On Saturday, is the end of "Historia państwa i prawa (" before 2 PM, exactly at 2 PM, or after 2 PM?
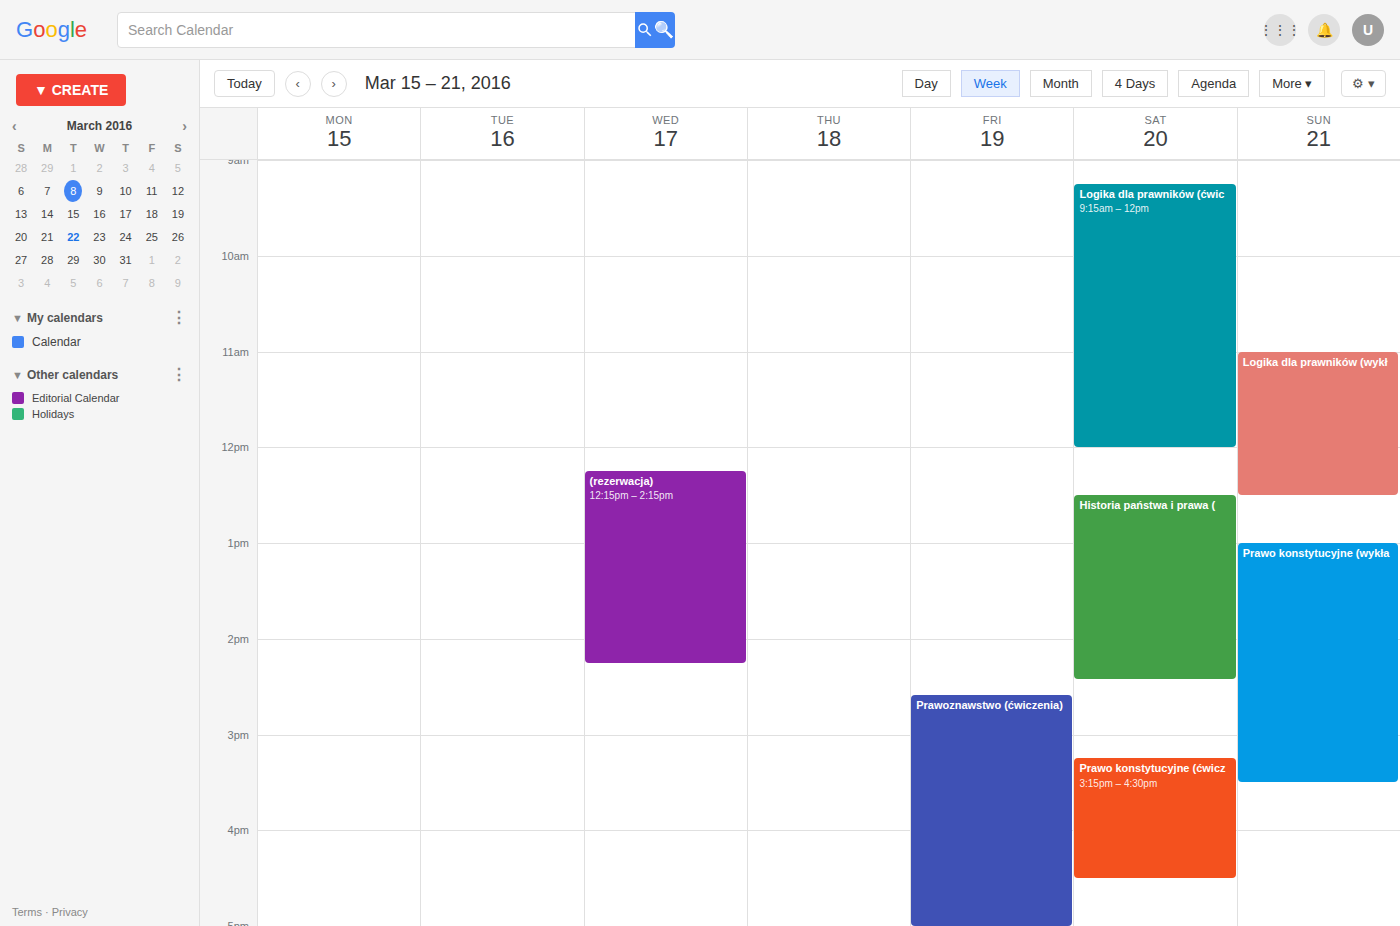
2:25 PM -- after 2 PM, 25 minutes below the 2 PM line.